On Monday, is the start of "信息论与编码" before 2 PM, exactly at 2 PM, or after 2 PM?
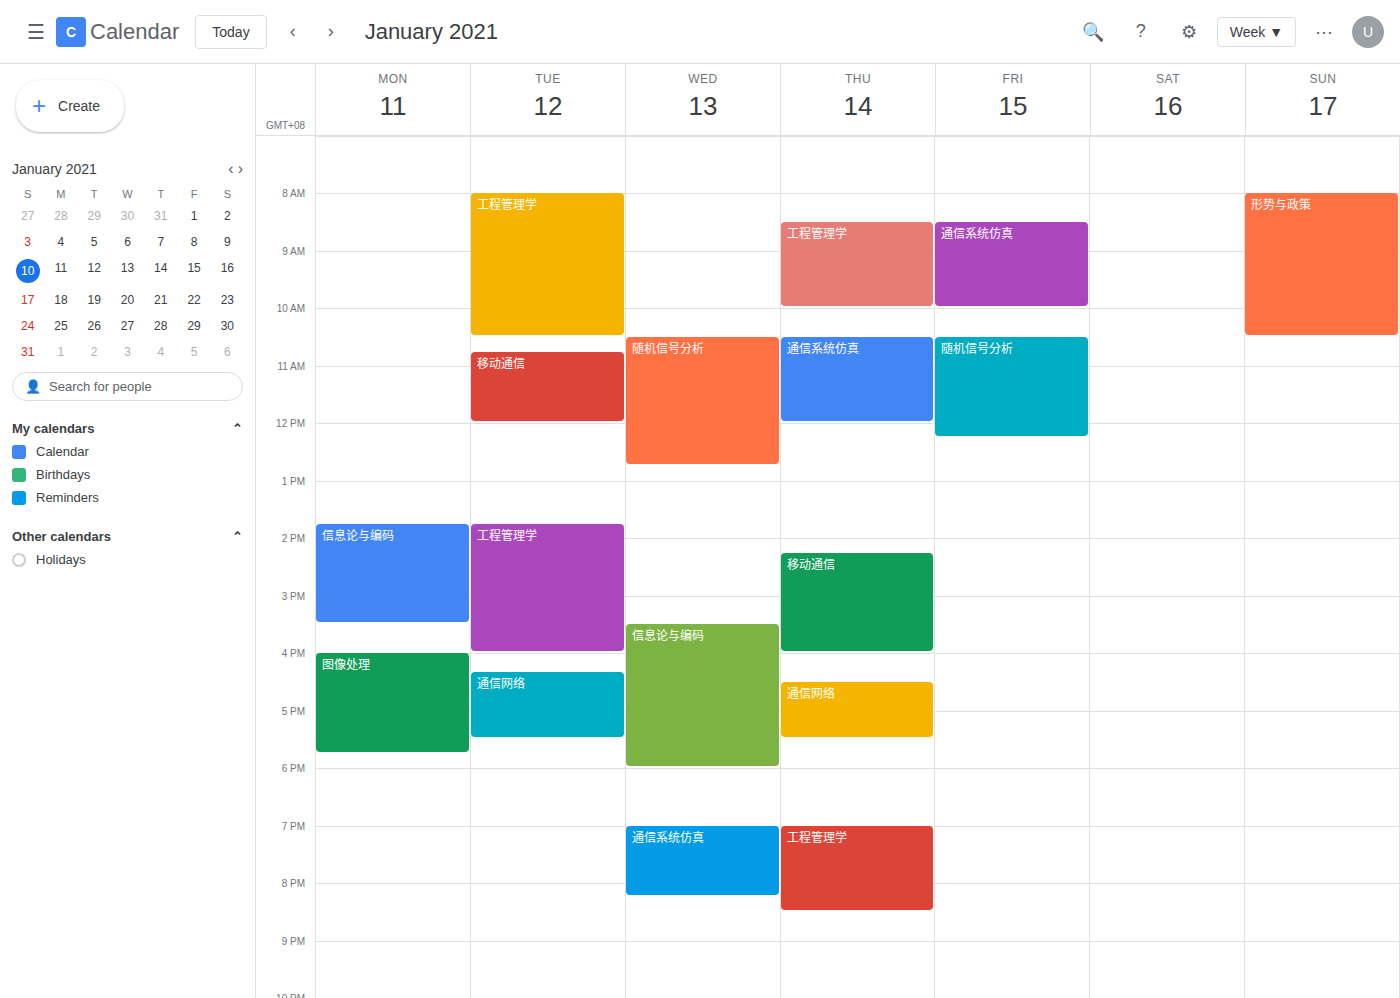
1:45 PM -- before 2 PM, 15 minutes above the 2 PM line.